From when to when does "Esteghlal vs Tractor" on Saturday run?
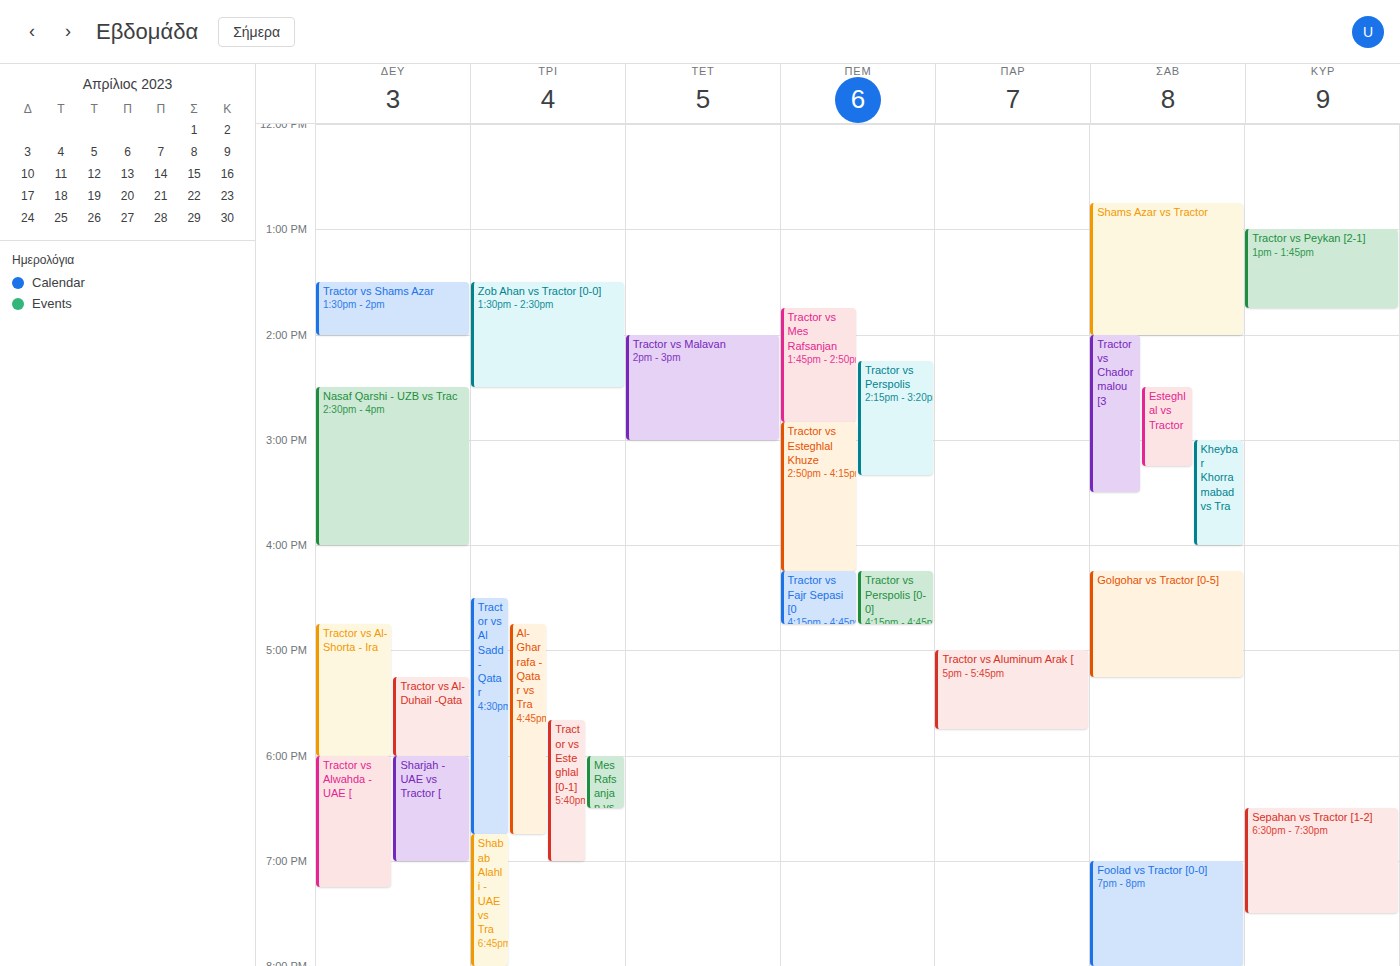
2:30 PM to 3:15 PM